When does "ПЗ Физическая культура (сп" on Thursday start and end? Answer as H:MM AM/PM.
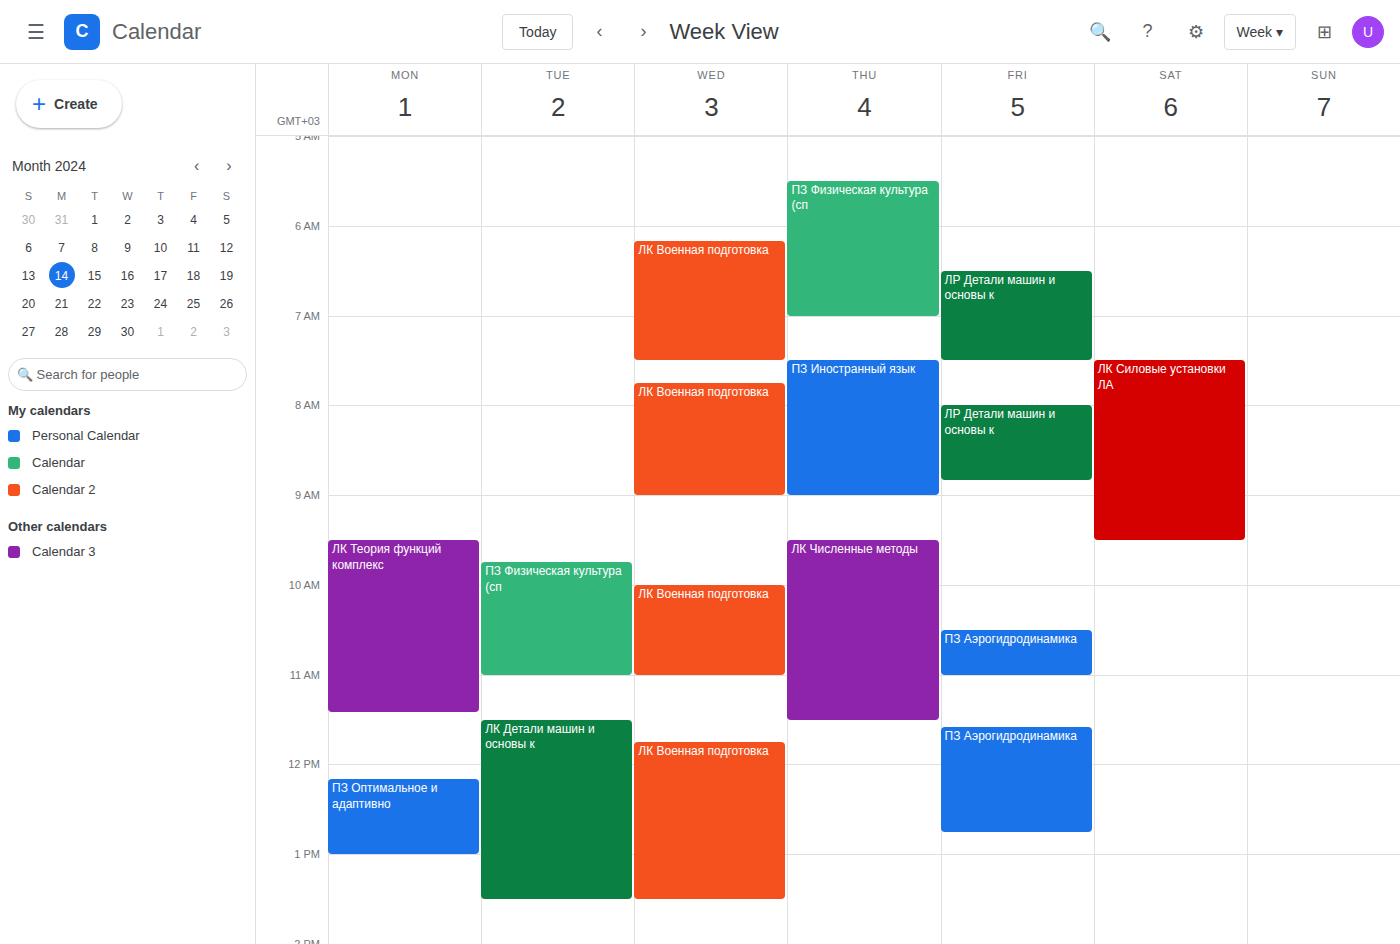
5:30 AM to 7:00 AM